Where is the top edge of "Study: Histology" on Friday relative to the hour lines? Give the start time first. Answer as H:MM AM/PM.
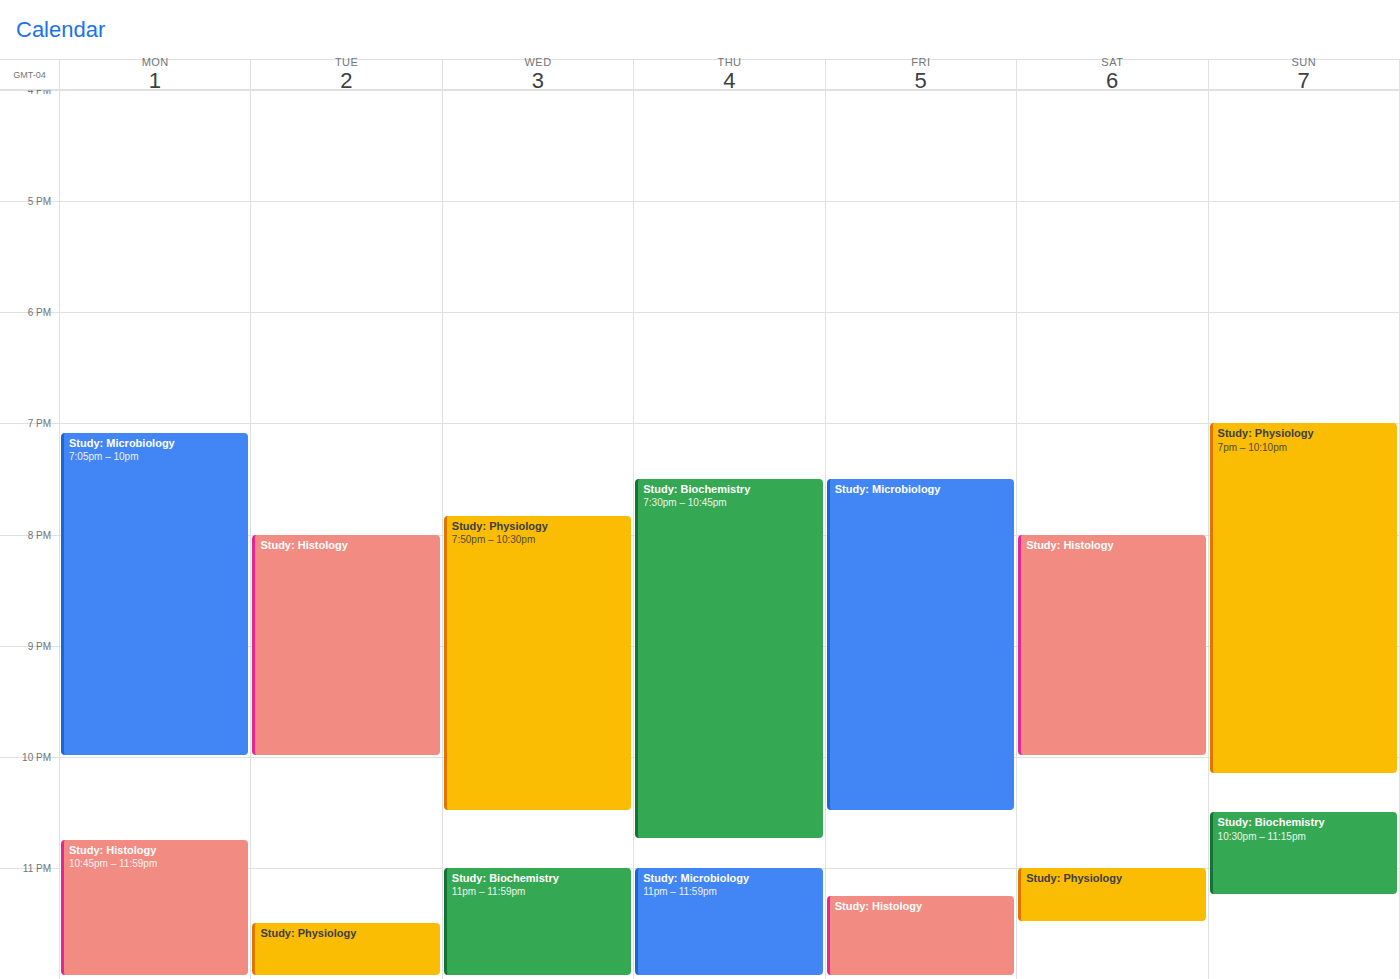
11:15 PM -- neither: a quarter of the way from the 11 PM line to the 12 AM line.